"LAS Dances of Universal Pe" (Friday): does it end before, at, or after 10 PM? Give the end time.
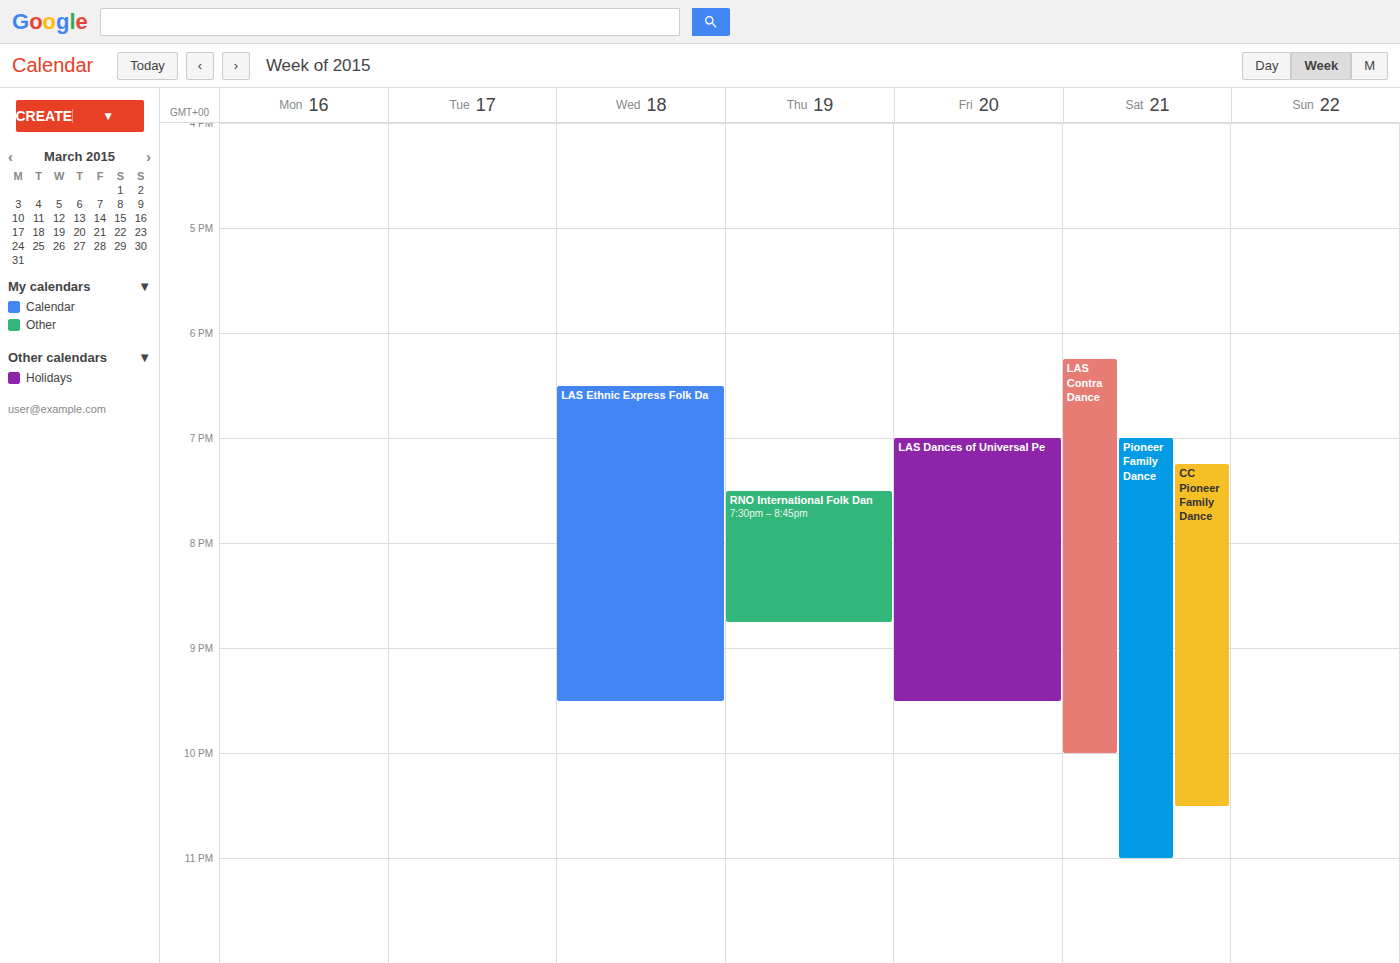
9:30 PM -- before 10 PM, 30 minutes above the 10 PM line.